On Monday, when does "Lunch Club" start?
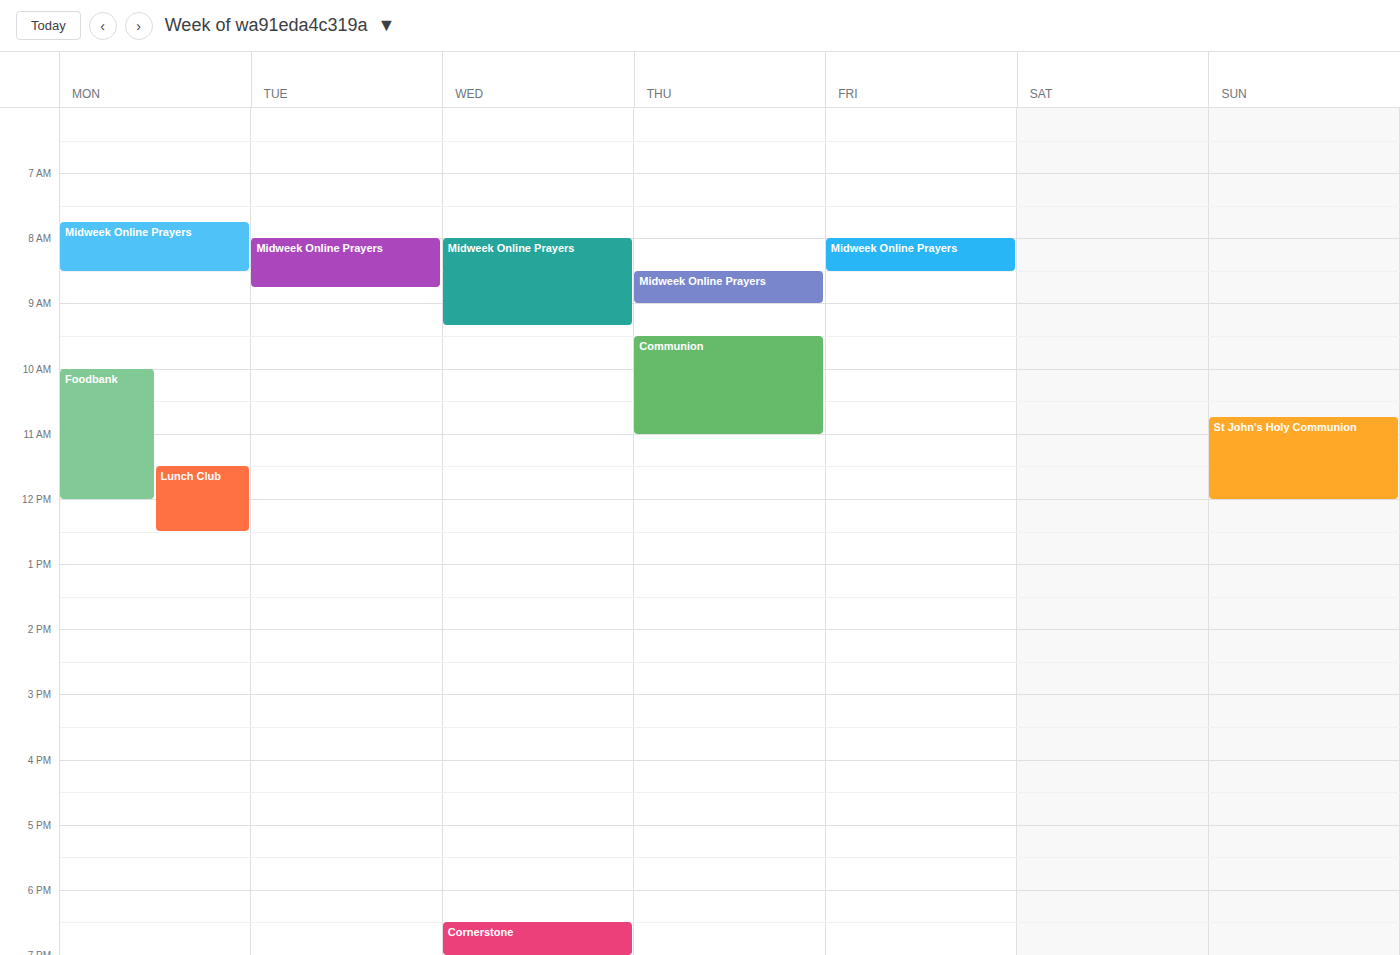
11:30 AM